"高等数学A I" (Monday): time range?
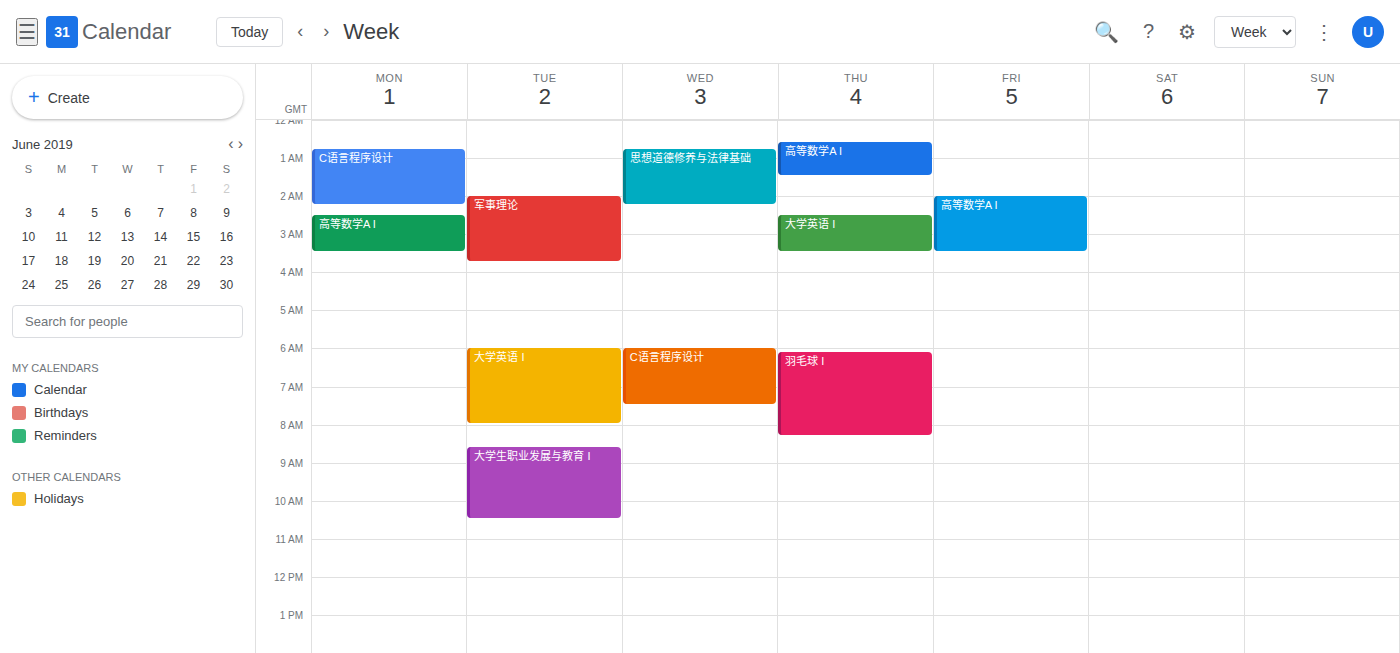
2:30 AM to 3:30 AM